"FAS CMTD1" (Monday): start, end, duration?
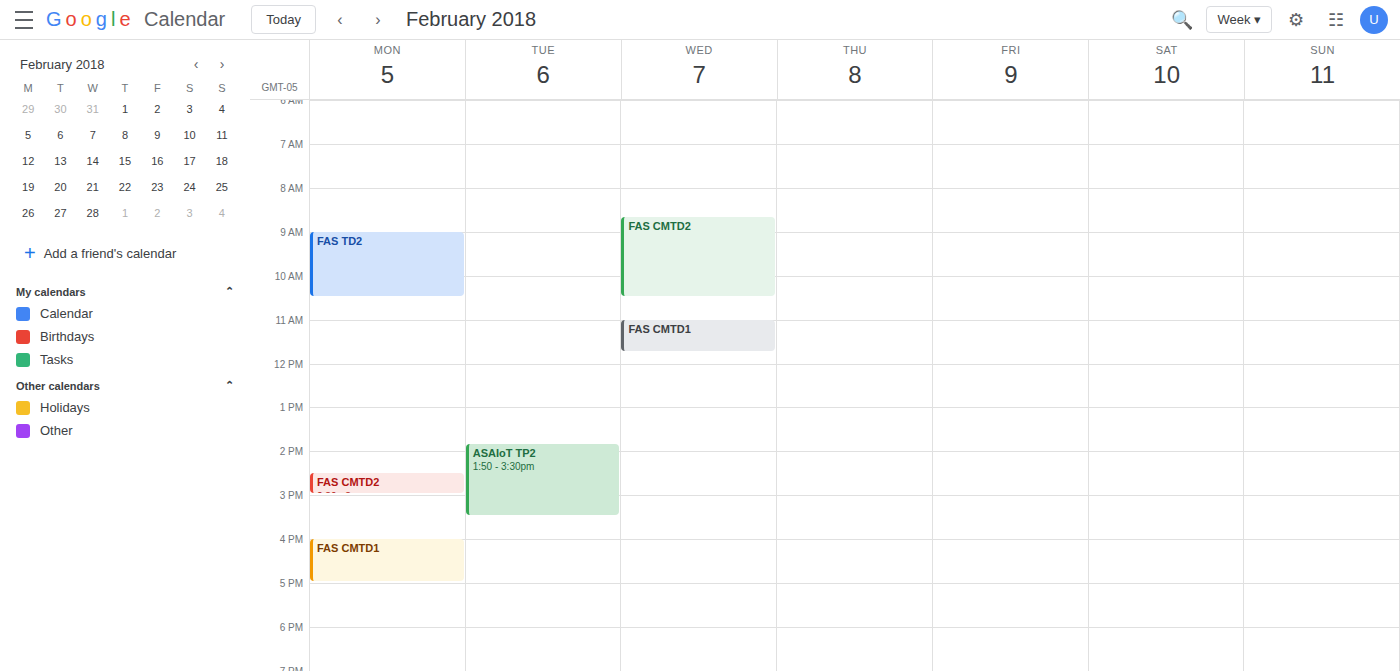
4:00 PM to 5:00 PM, 1 hour